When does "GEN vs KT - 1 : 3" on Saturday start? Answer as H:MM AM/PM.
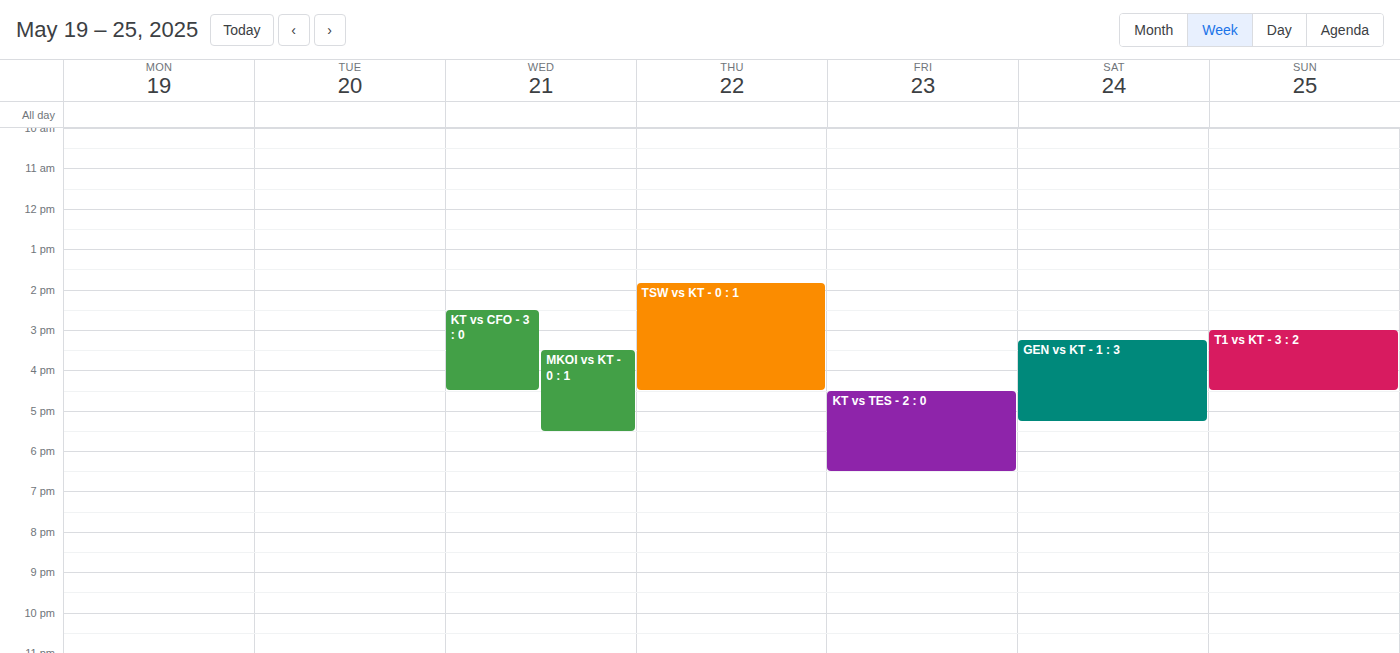
3:15 PM